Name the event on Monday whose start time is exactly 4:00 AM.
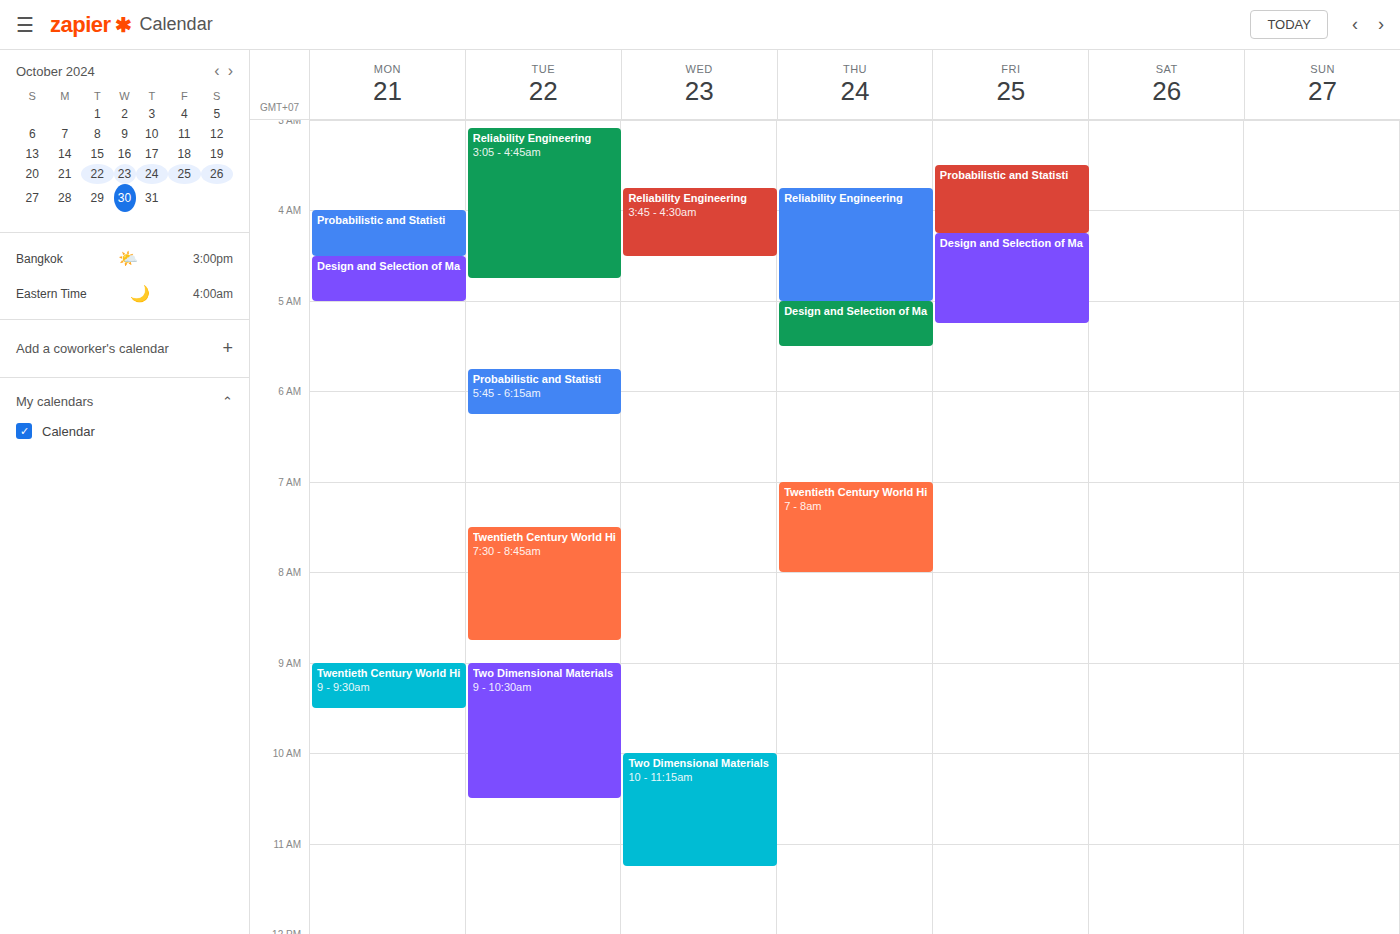
"Probabilistic and Statisti"